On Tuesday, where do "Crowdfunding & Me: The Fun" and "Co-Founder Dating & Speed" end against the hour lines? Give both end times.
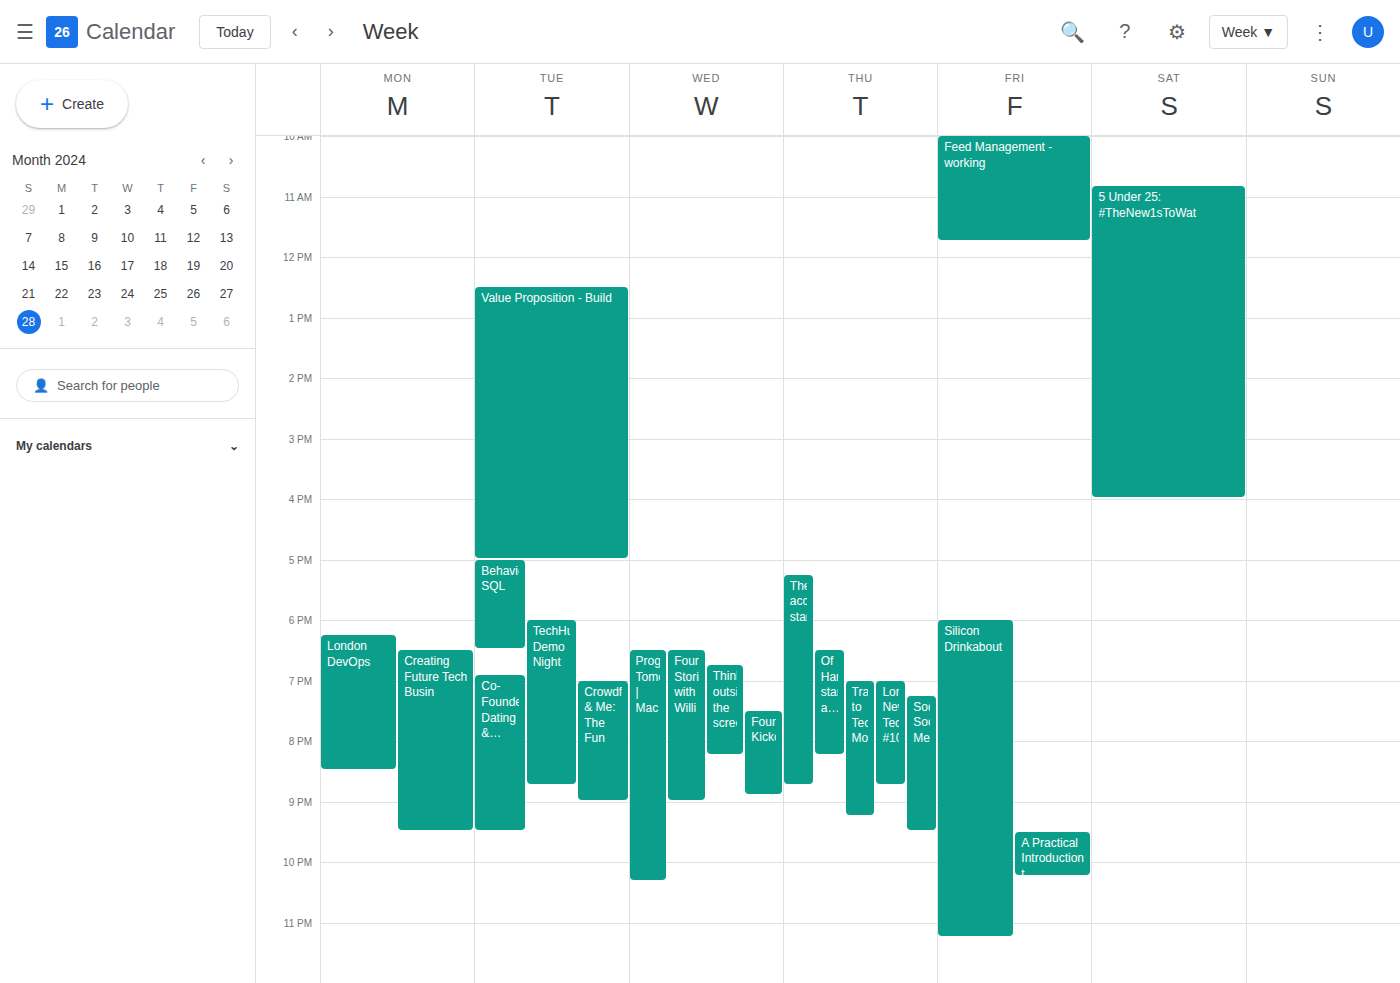
"Crowdfunding & Me: The Fun": 21:00, exactly on the 21:00 line. "Co-Founder Dating & Speed": 21:30, halfway between the 21:00 and 22:00 lines.